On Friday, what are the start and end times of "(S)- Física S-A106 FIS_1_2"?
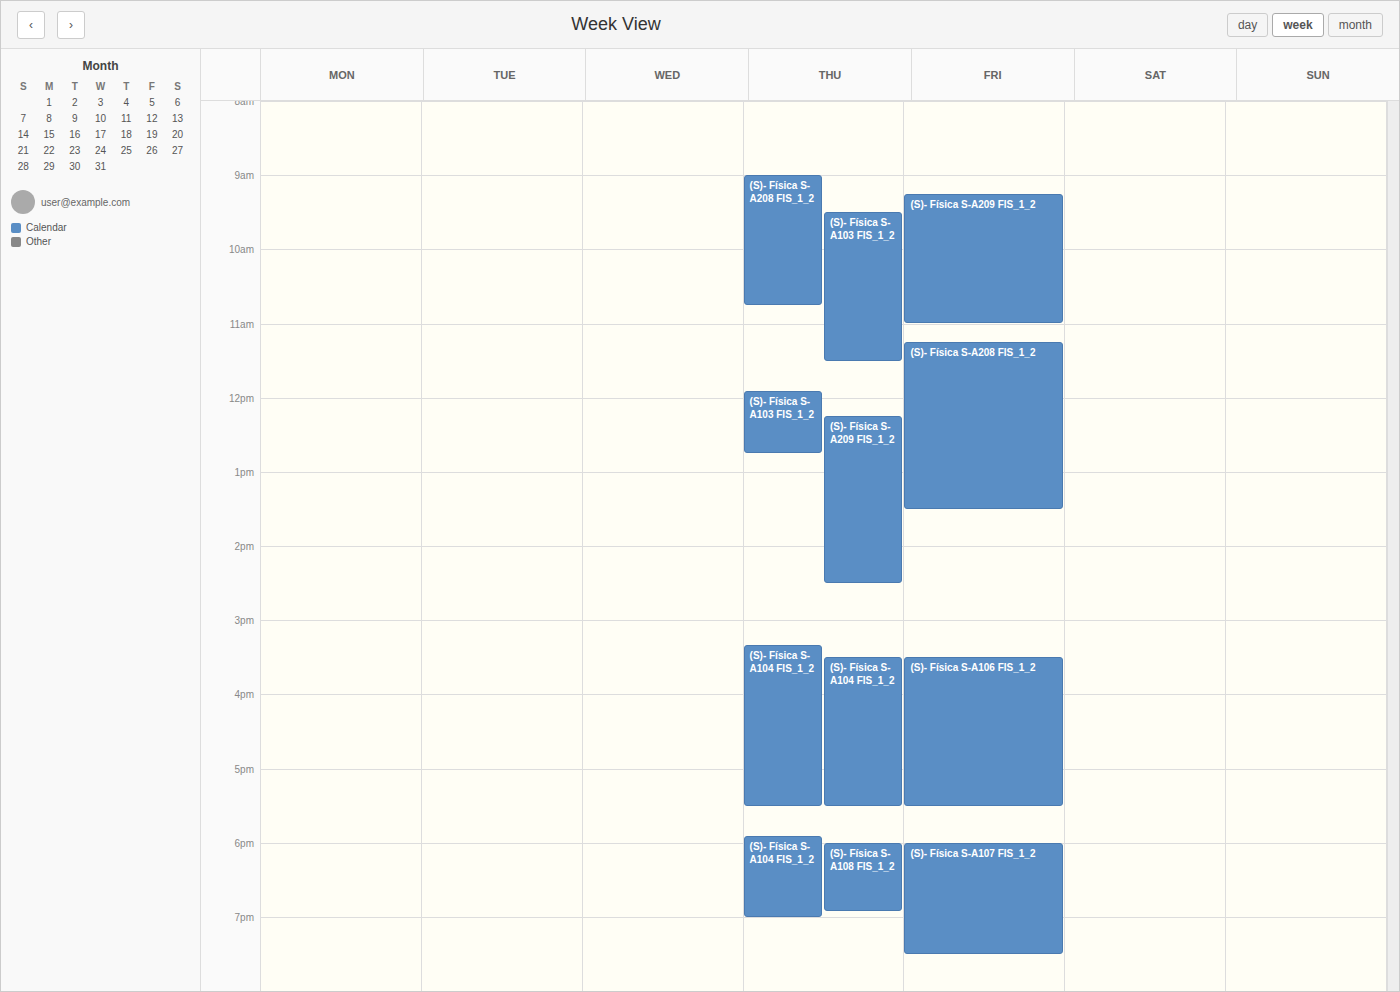
3:30 PM to 5:30 PM